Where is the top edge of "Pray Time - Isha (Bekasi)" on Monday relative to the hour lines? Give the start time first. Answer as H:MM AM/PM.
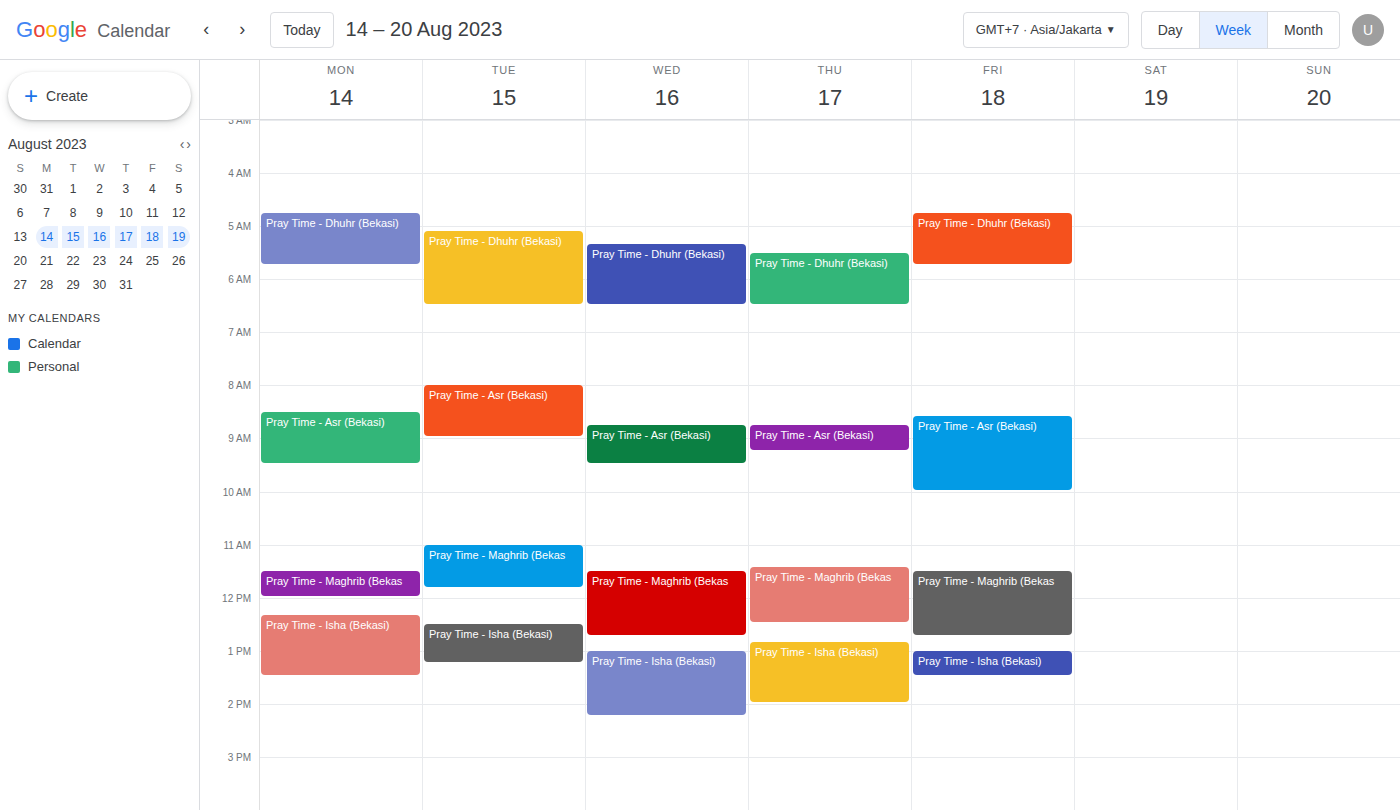
12:20 PM -- neither: 20 minutes below the 12 PM line and 40 minutes above the 1 PM line.